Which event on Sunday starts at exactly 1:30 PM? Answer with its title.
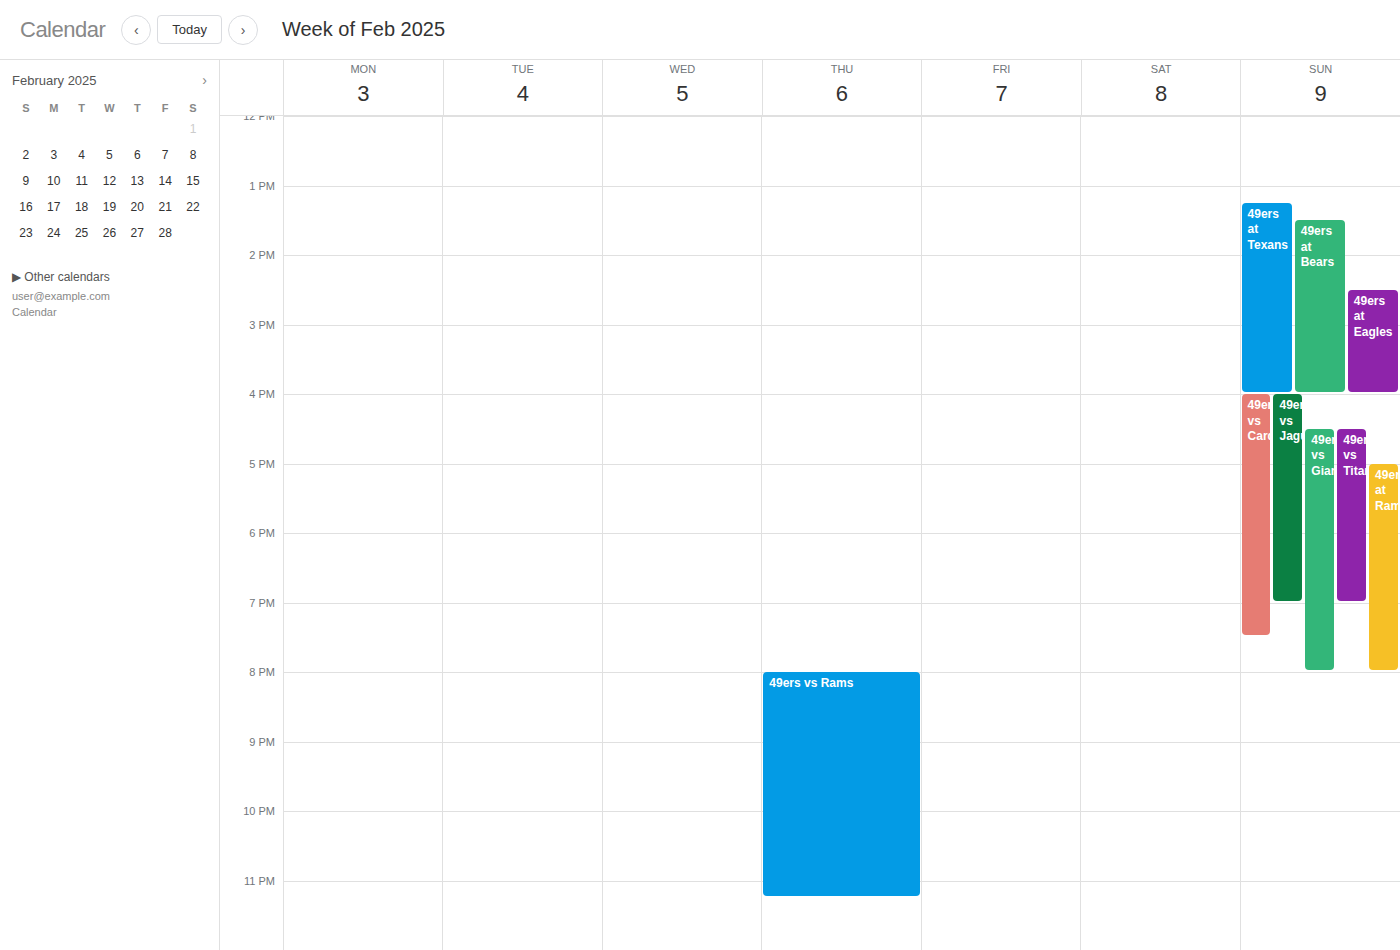
"49ers at Bears"